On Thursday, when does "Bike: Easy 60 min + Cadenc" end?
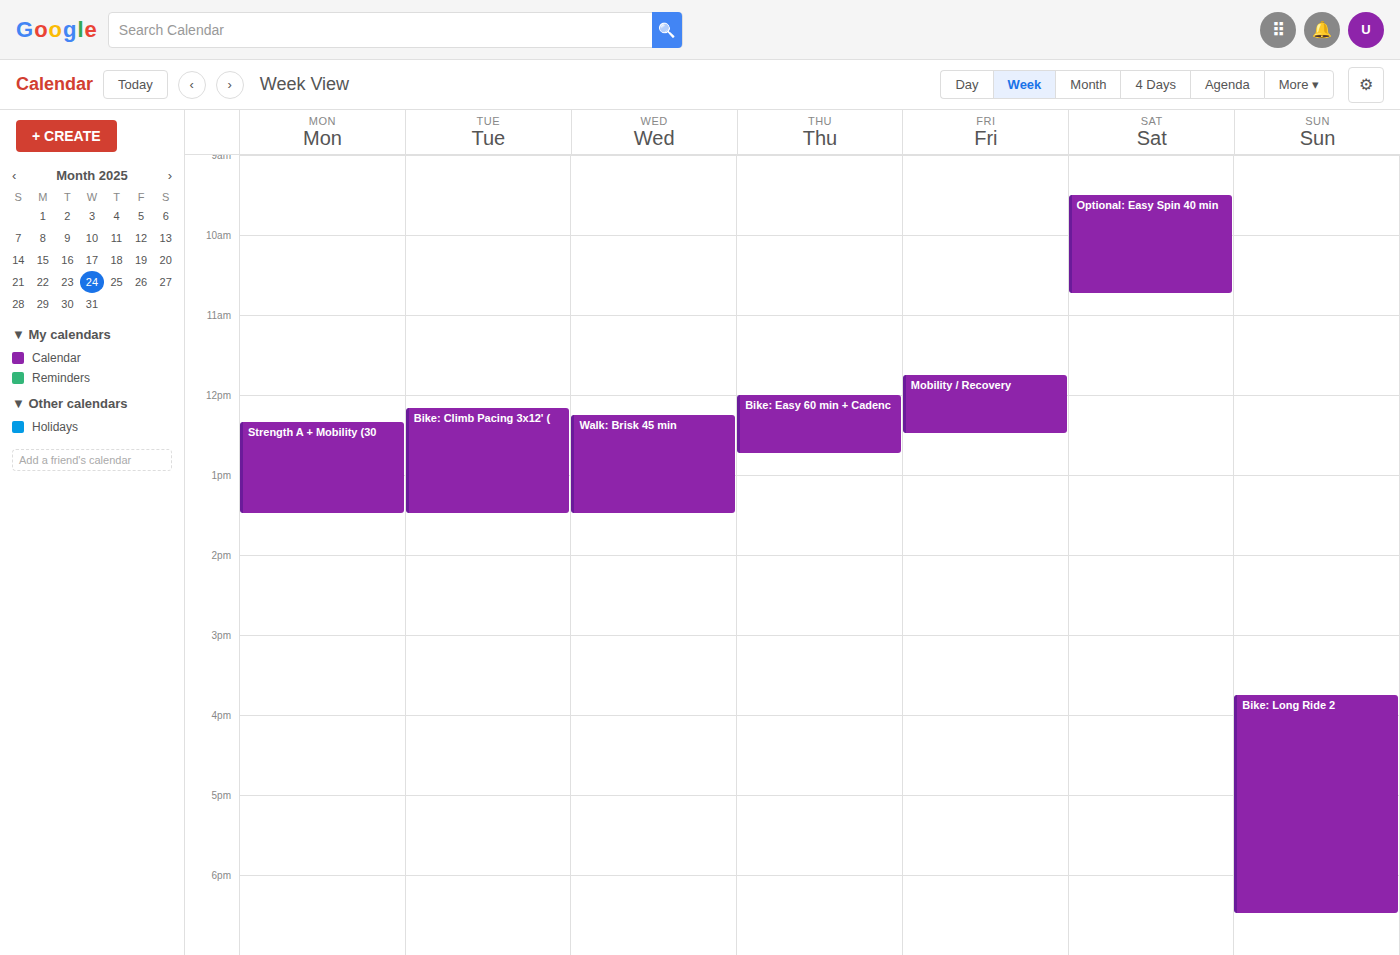
12:45 PM